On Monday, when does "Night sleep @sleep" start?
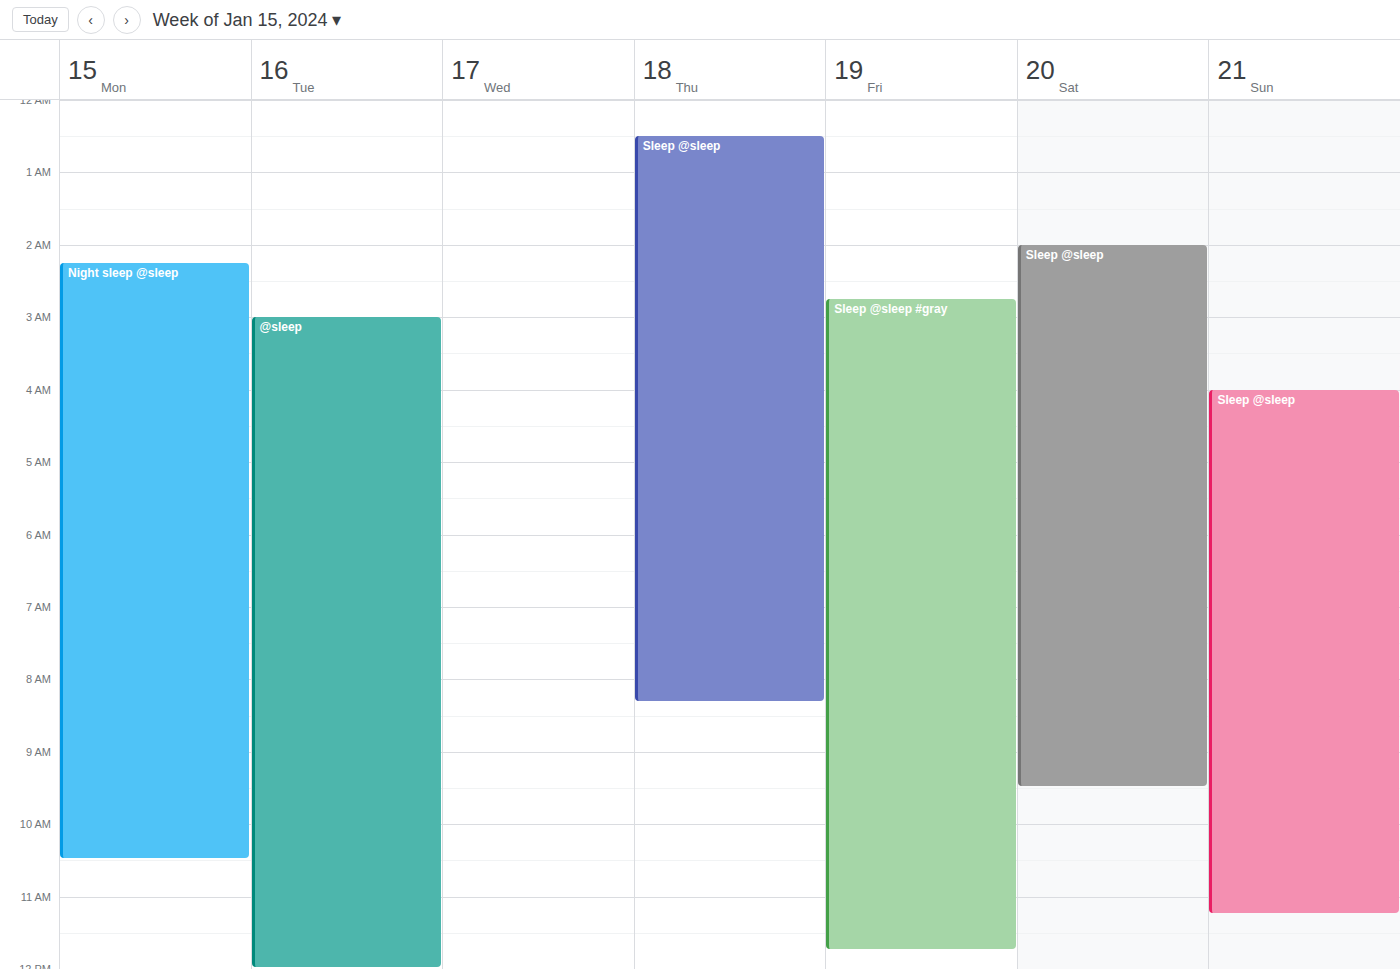
2:15 AM